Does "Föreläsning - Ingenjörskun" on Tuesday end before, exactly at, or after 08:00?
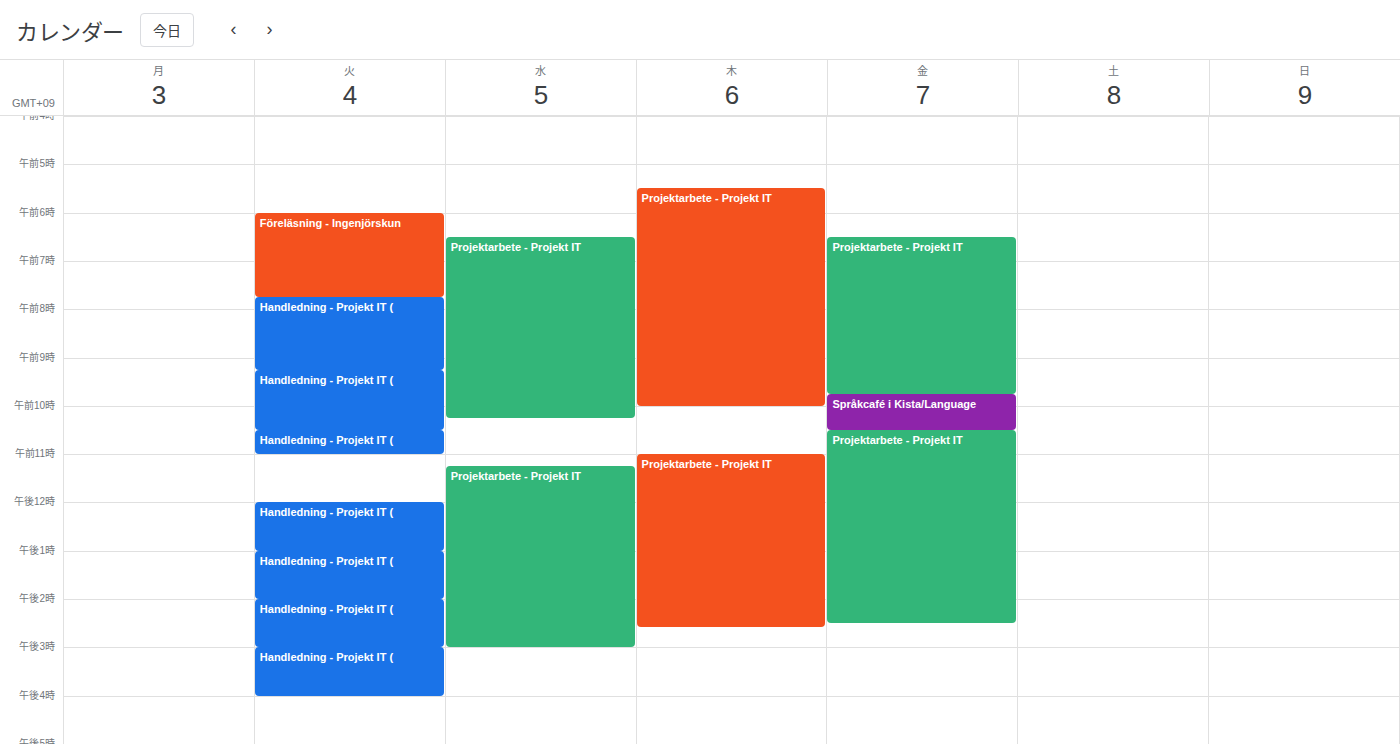
07:45 -- before 08:00, 15 minutes above the 08:00 line.